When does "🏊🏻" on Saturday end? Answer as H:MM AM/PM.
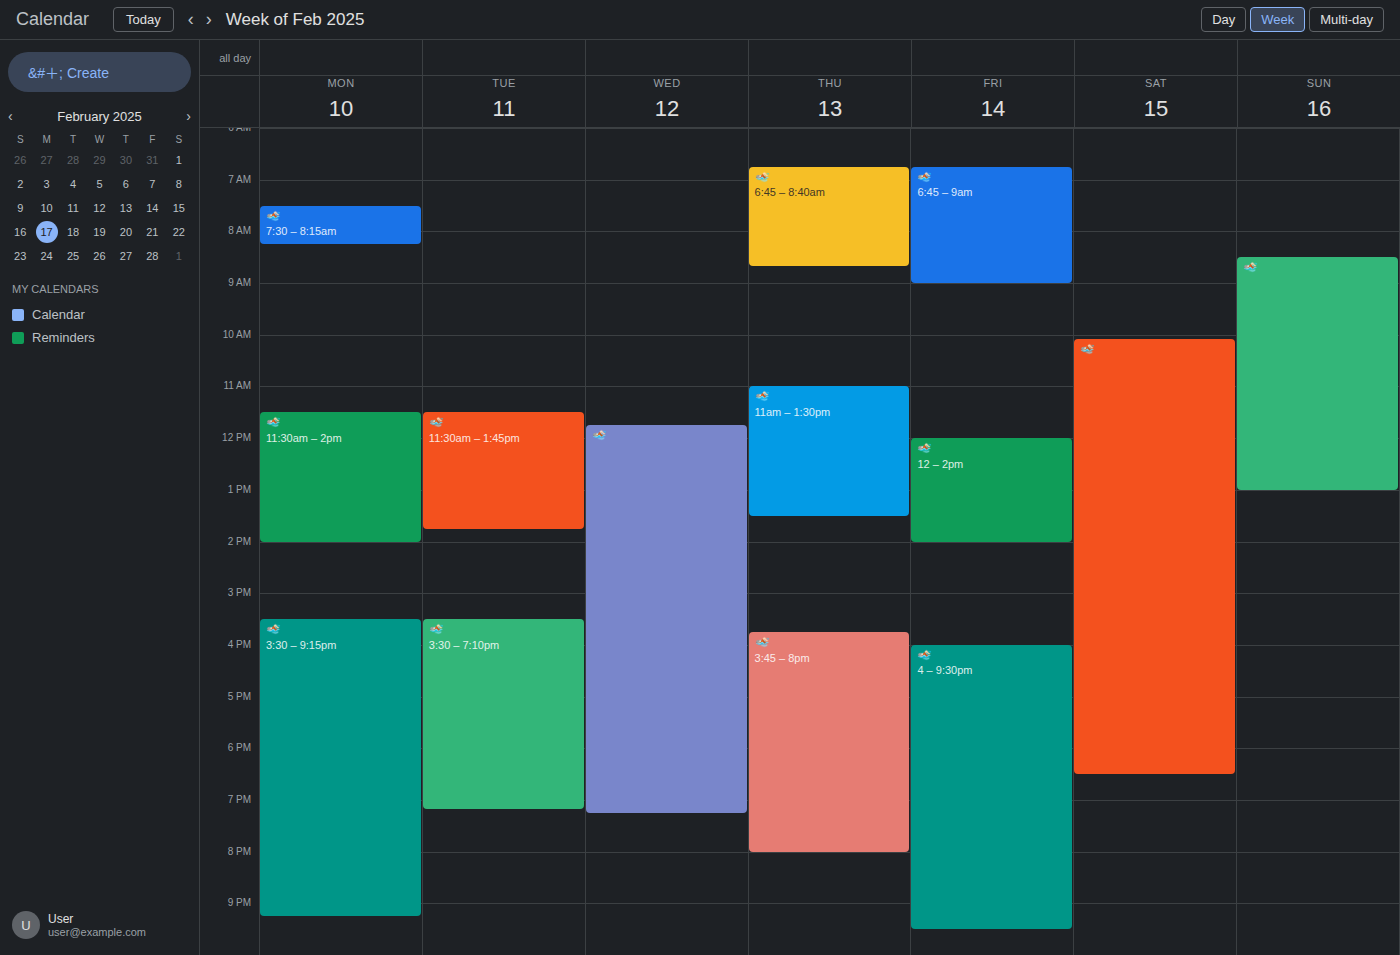
6:30 PM